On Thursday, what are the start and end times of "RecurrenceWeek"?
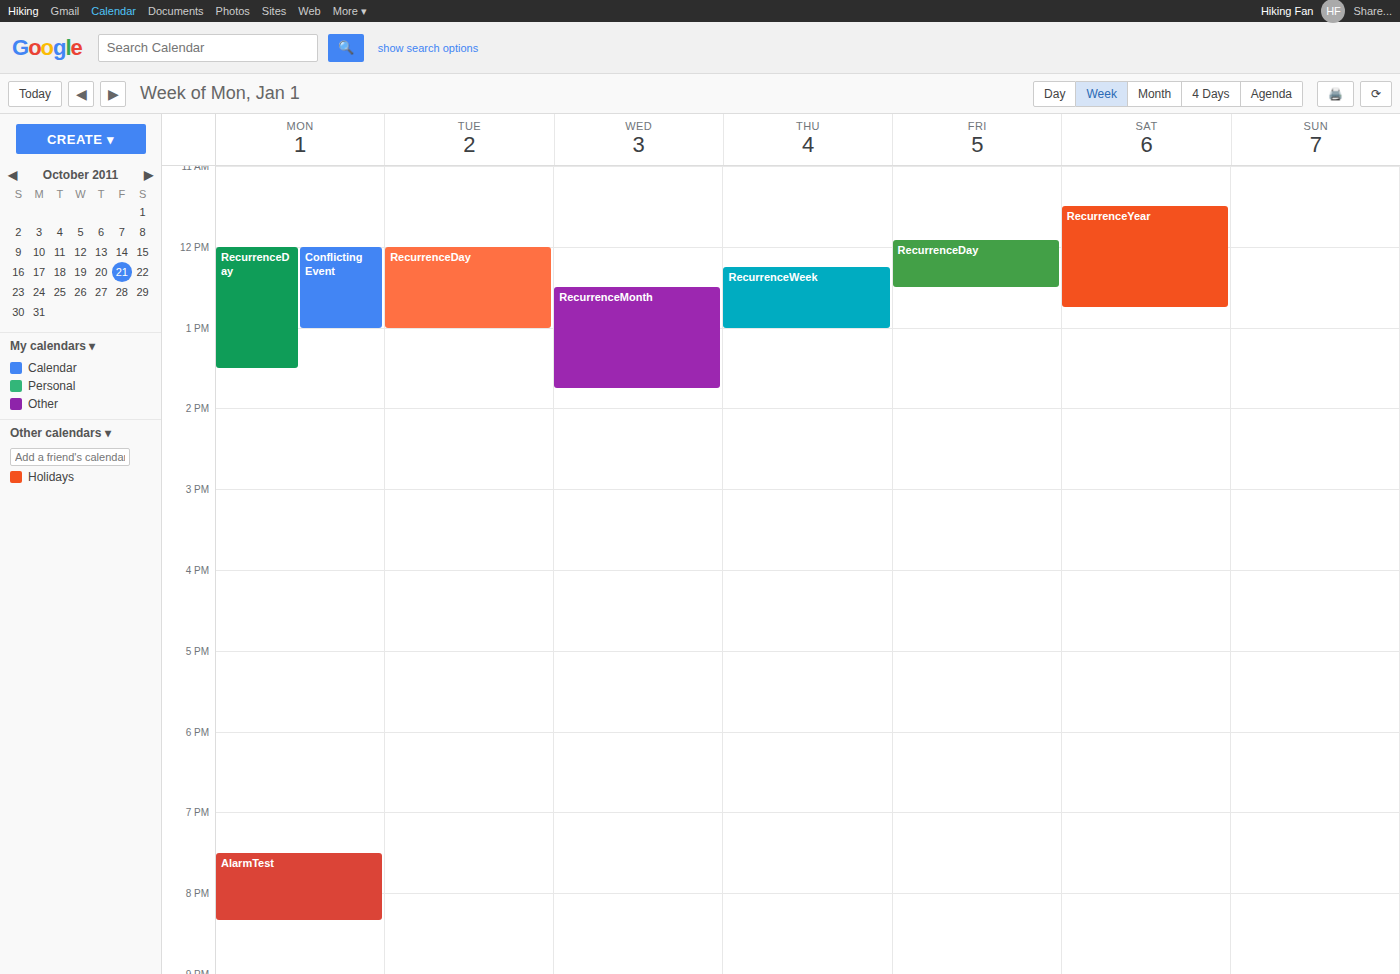
12:15 PM to 1:00 PM